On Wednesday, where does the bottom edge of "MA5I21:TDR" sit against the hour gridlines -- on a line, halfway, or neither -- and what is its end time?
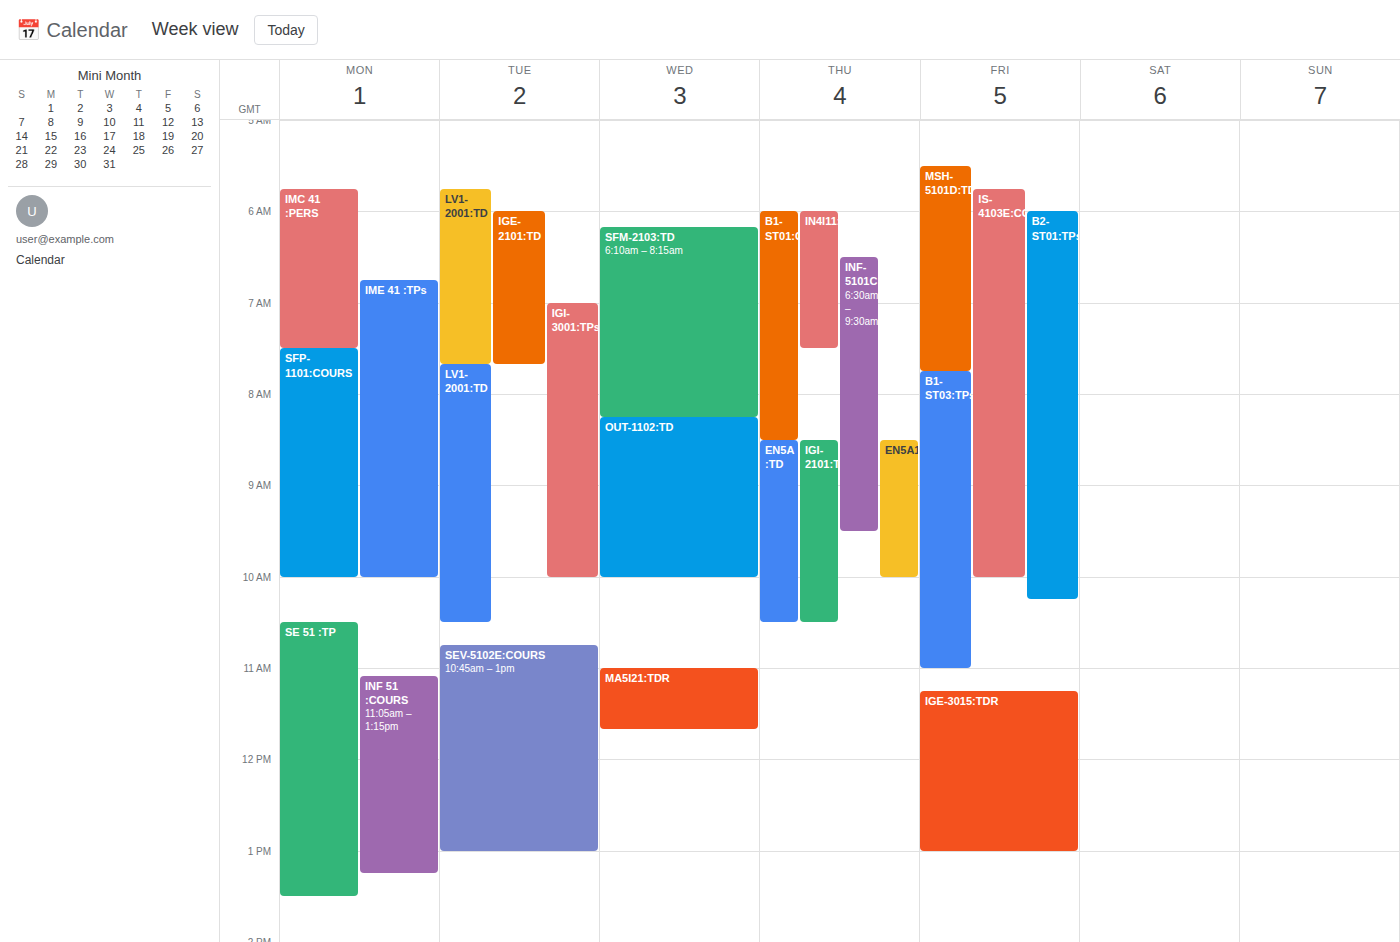
11:40 AM -- neither: 40 minutes below the 11 AM line and 20 minutes above the 12 PM line.